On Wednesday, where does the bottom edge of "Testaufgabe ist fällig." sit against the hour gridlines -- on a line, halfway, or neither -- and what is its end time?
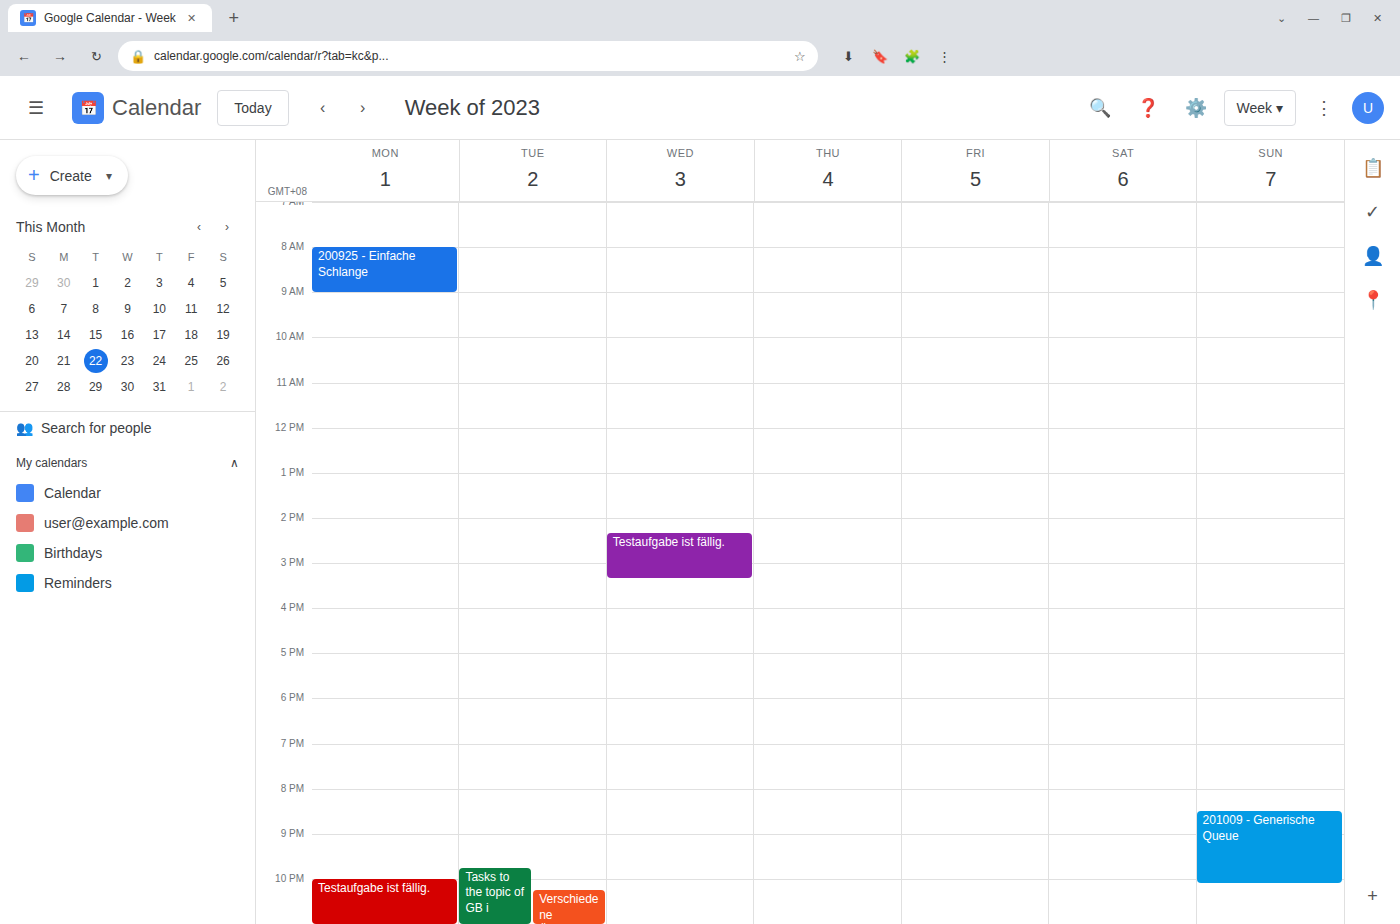
3:20 PM -- neither: 20 minutes below the 3 PM line and 40 minutes above the 4 PM line.